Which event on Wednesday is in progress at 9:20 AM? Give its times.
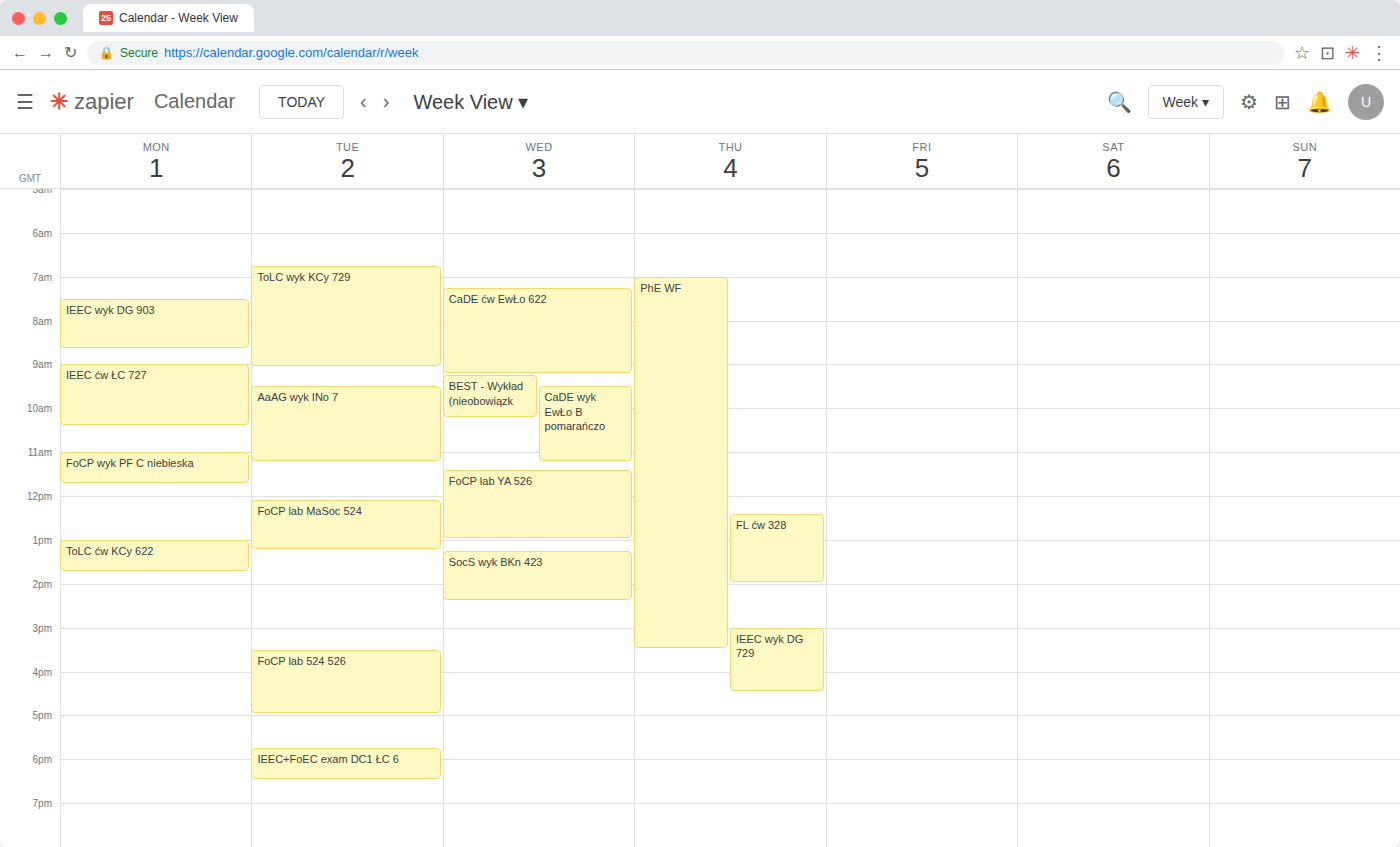
"BEST - Wykład (nieobowiązk", 9:15 AM to 10:15 AM